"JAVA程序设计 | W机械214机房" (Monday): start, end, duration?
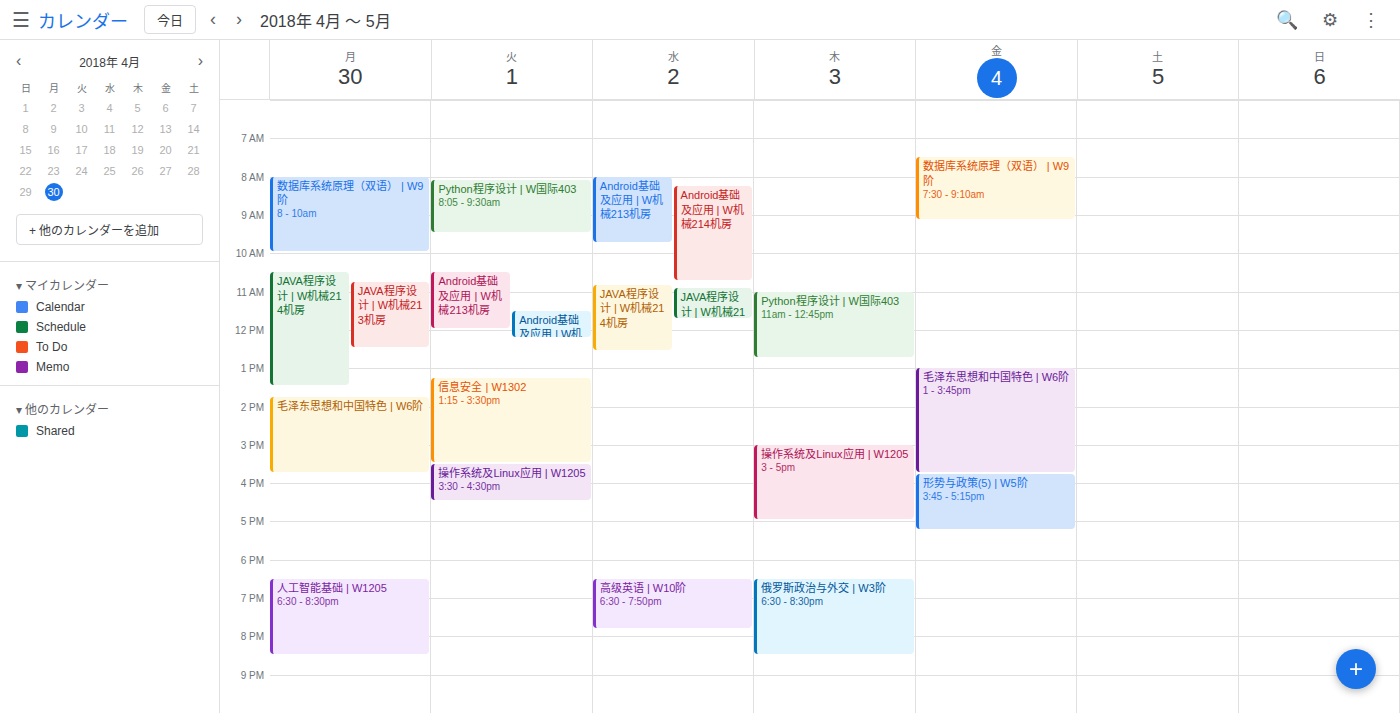
10:30 to 13:30, 3 hours